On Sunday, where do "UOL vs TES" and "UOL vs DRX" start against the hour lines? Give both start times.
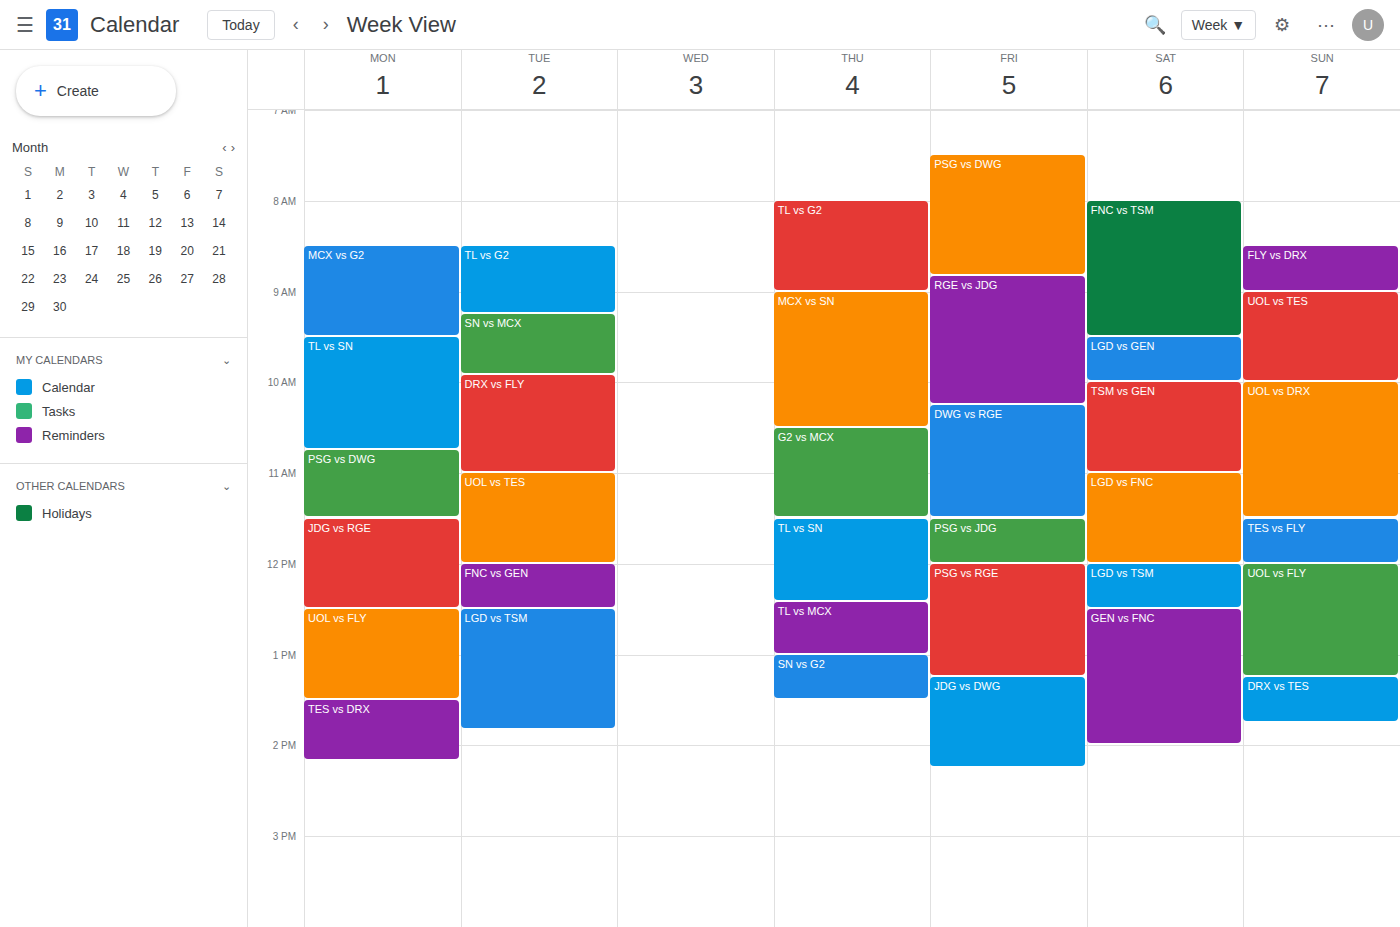
"UOL vs TES": 9:00 AM, exactly on the 9 AM line. "UOL vs DRX": 10:00 AM, exactly on the 10 AM line.